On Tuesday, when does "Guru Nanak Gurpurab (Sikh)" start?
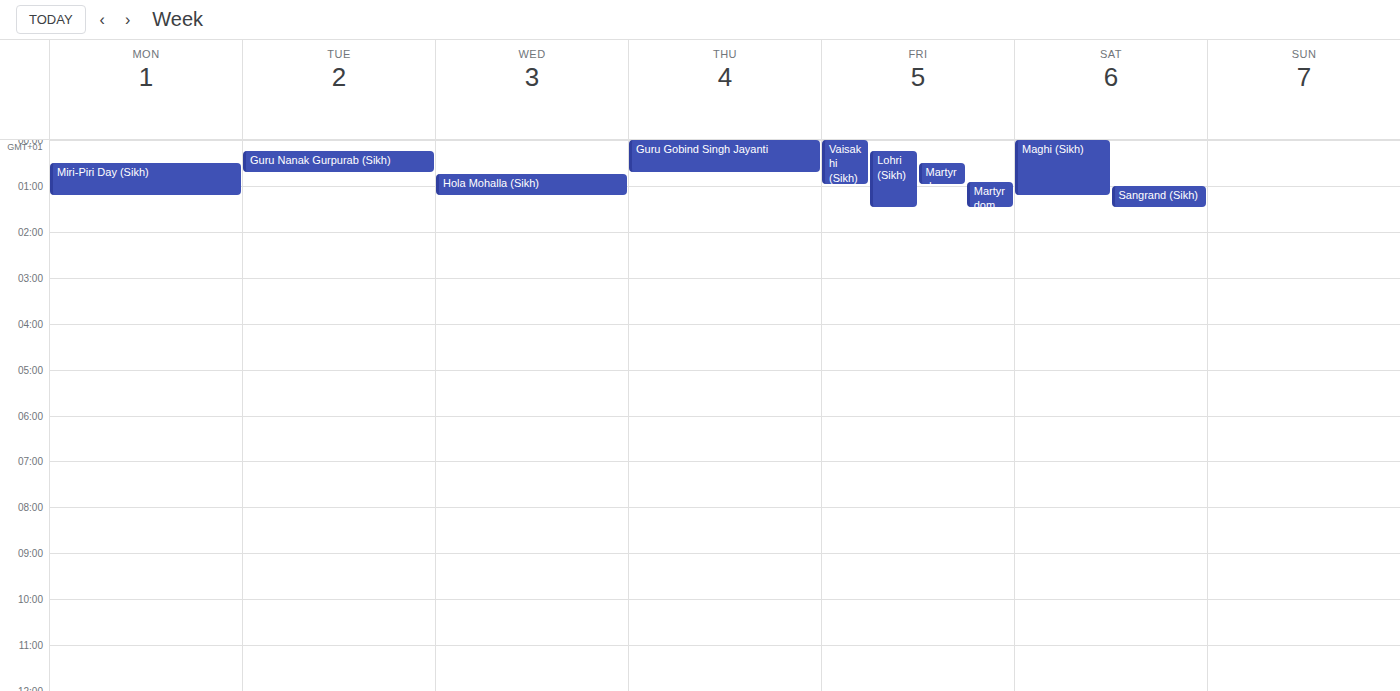
12:15 AM